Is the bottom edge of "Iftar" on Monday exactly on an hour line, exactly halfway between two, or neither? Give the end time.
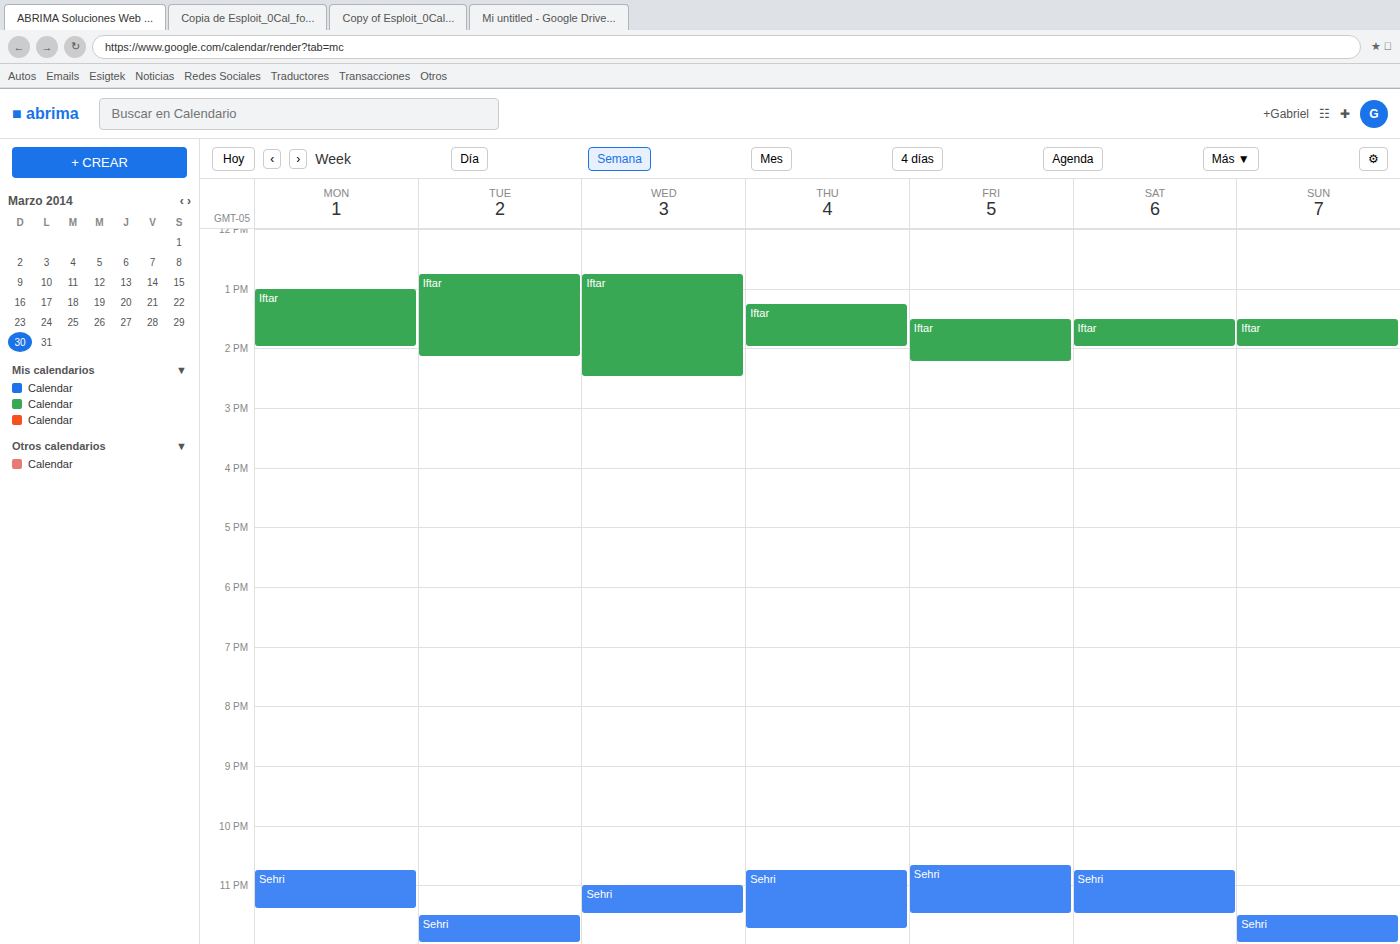
2:00 PM -- exactly on the 2 PM line.